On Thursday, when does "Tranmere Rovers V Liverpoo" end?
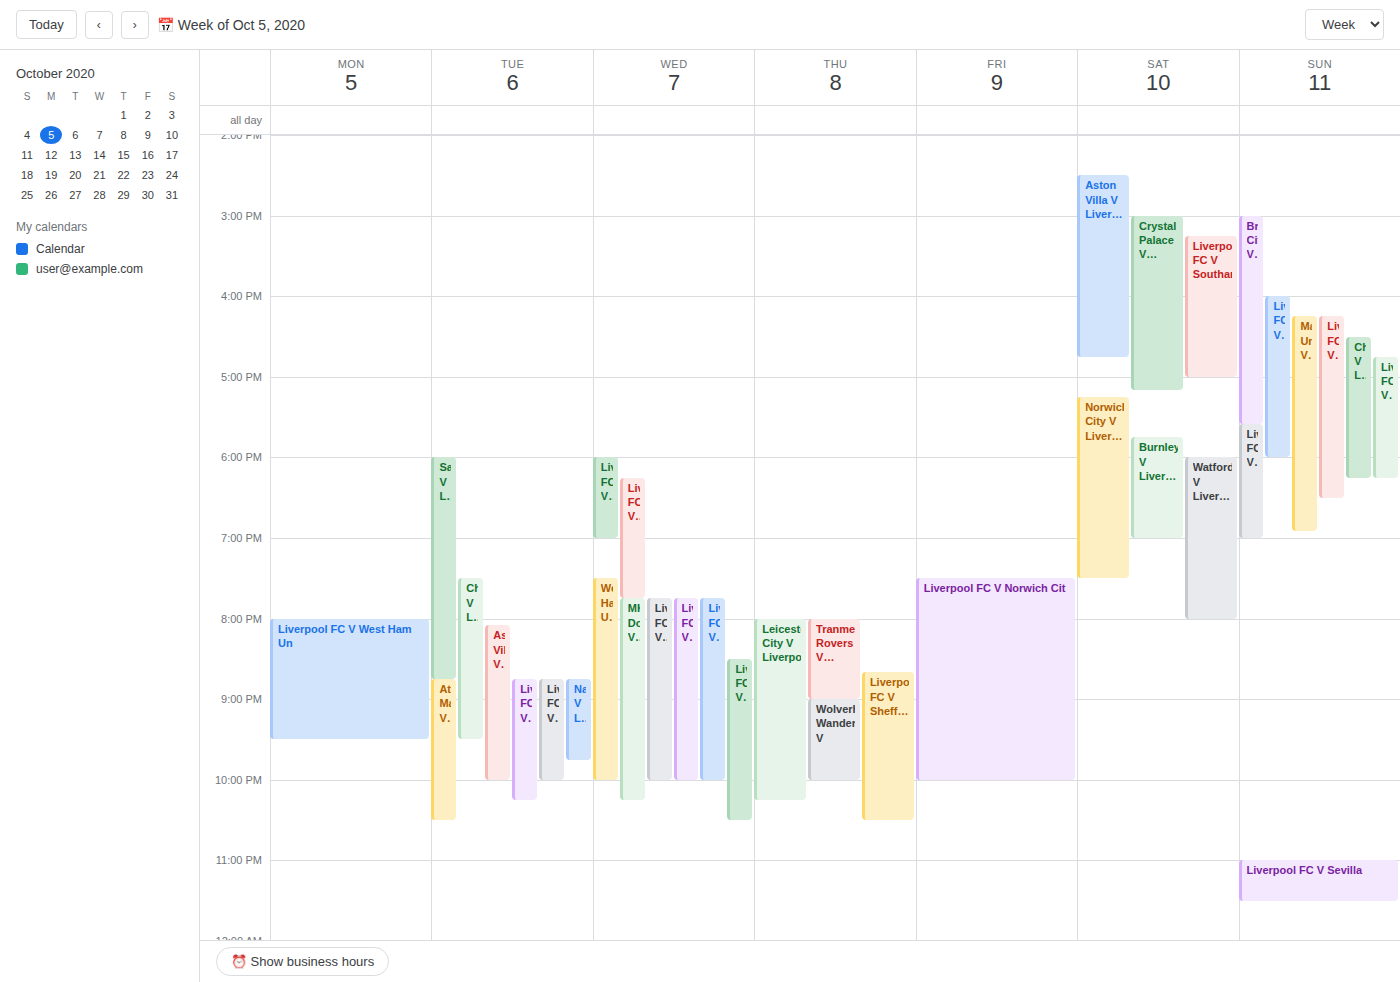
21:00